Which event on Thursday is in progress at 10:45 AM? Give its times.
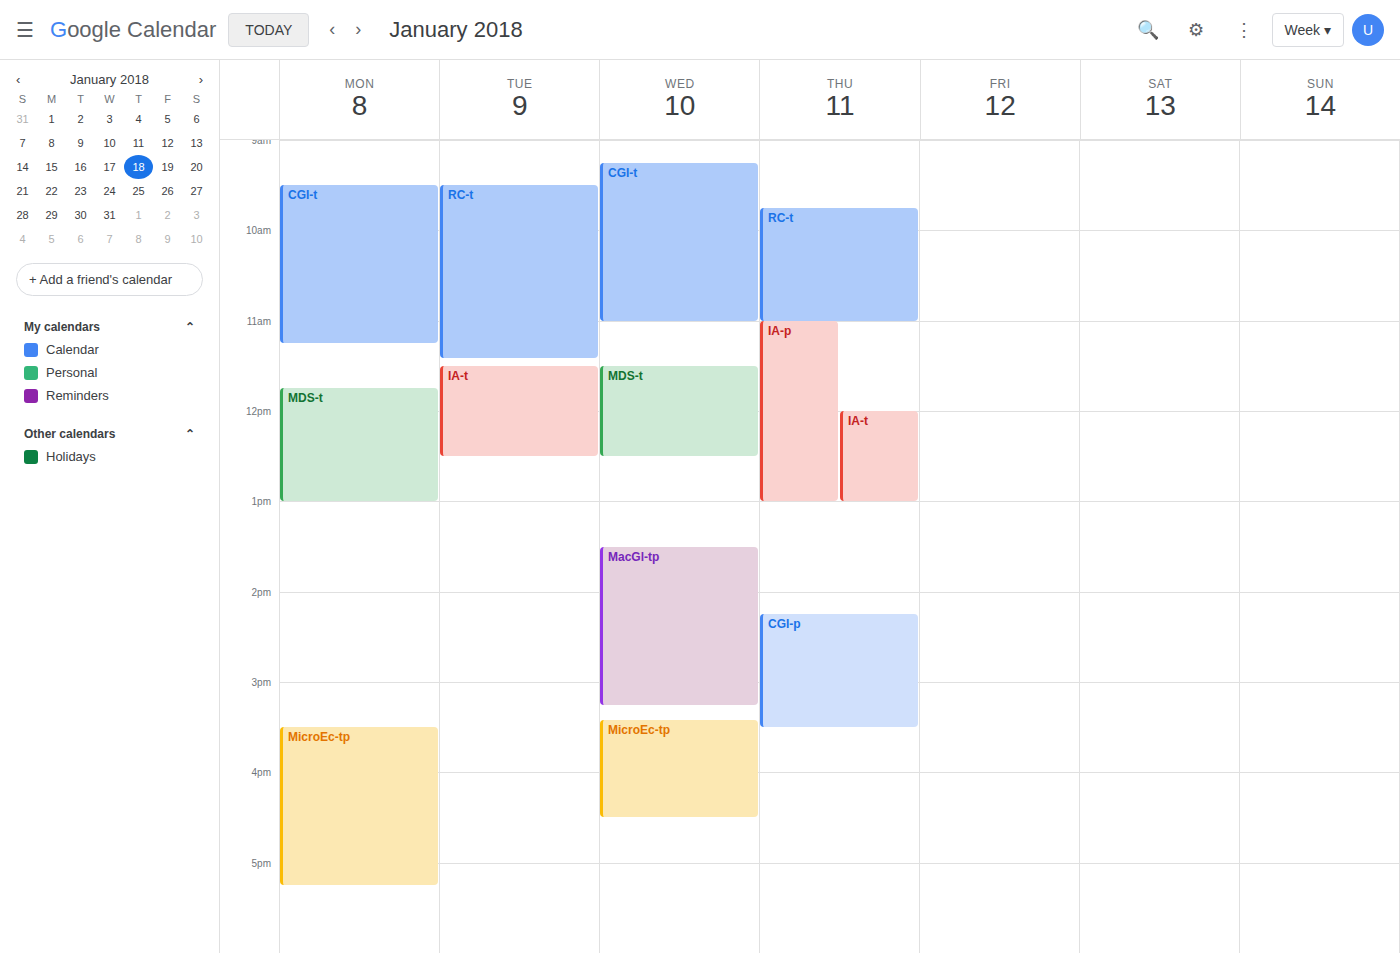
"RC-t", 9:45 AM to 11:00 AM